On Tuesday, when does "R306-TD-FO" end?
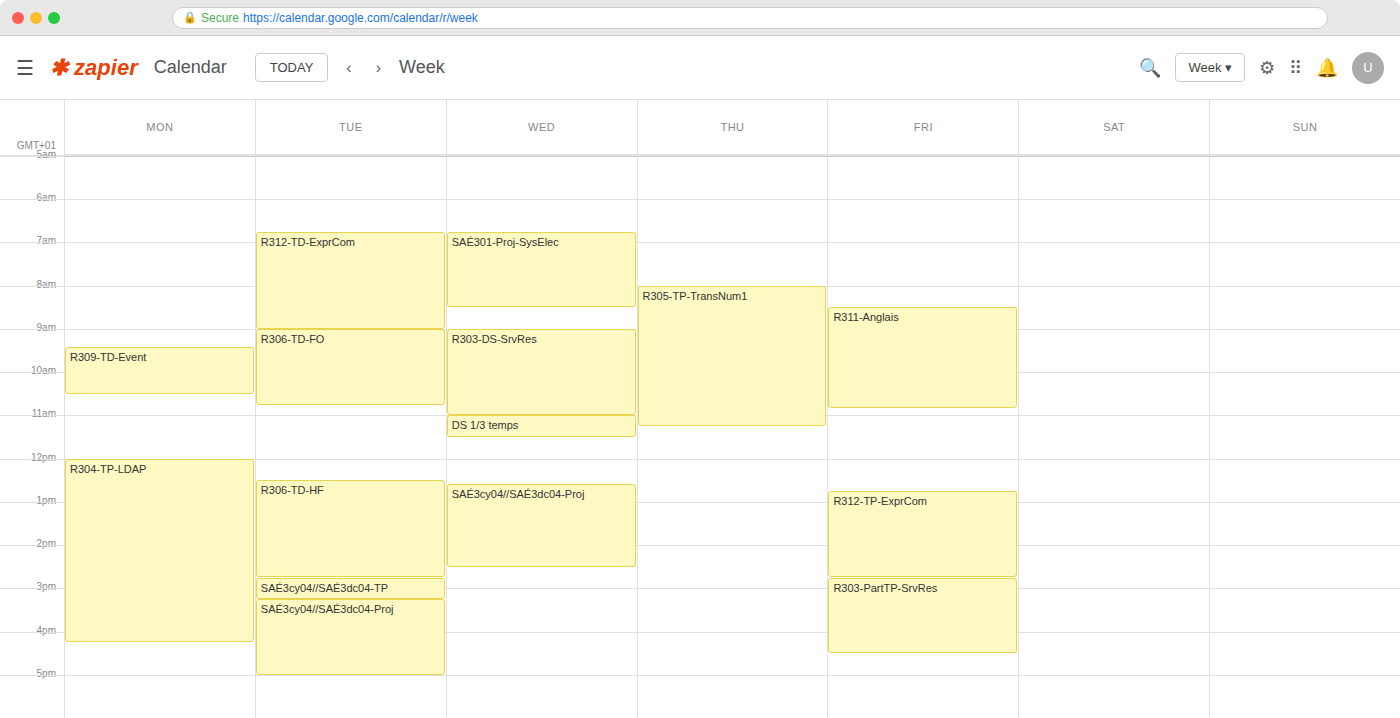
10:45